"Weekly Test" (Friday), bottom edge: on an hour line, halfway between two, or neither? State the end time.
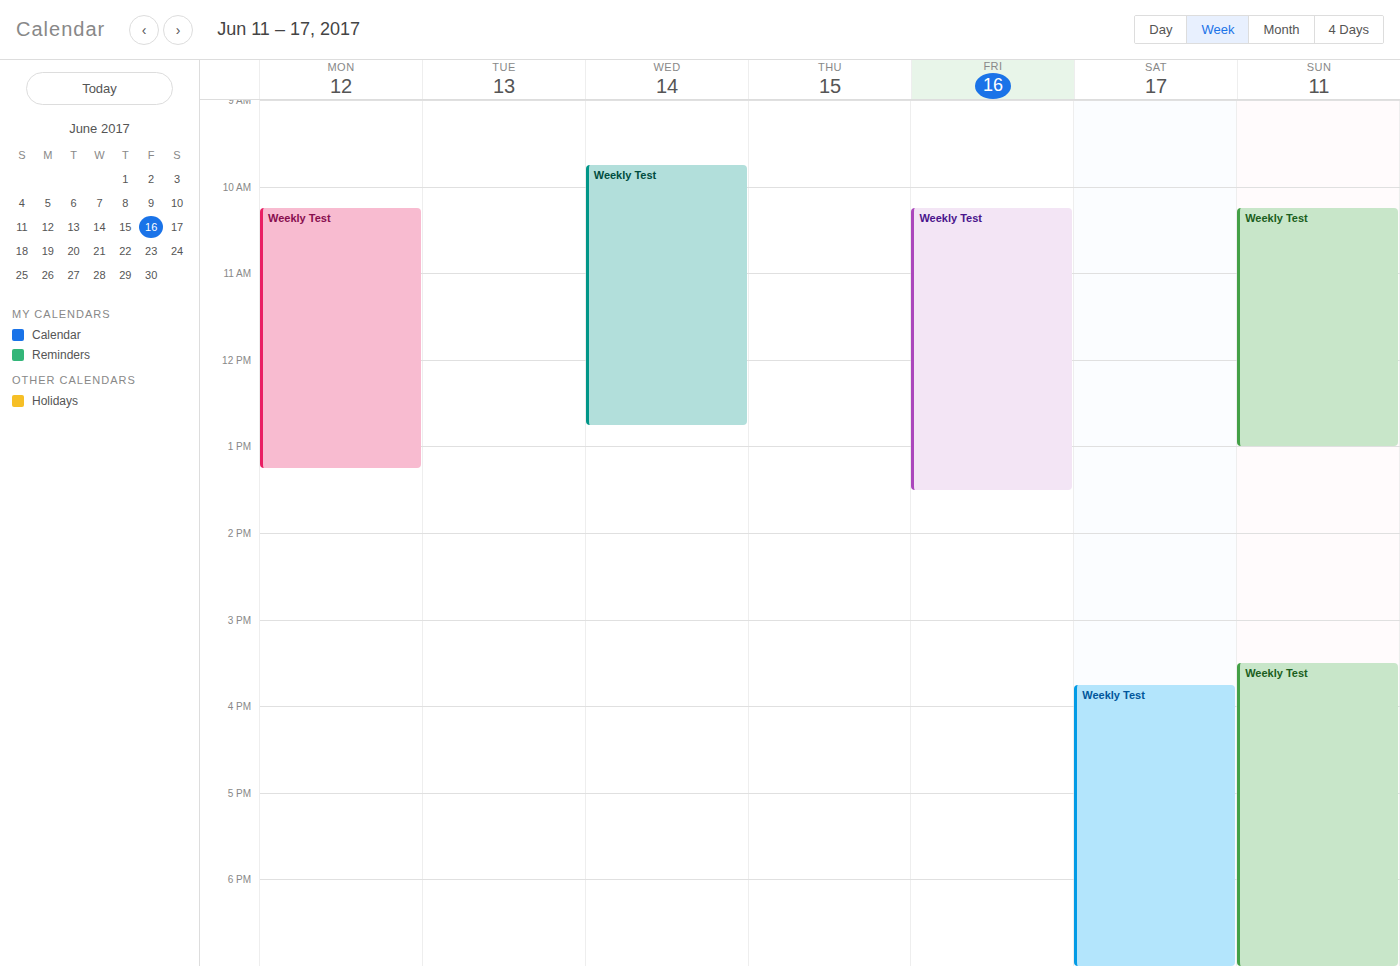
13:30 -- halfway between the 13:00 and 14:00 lines.